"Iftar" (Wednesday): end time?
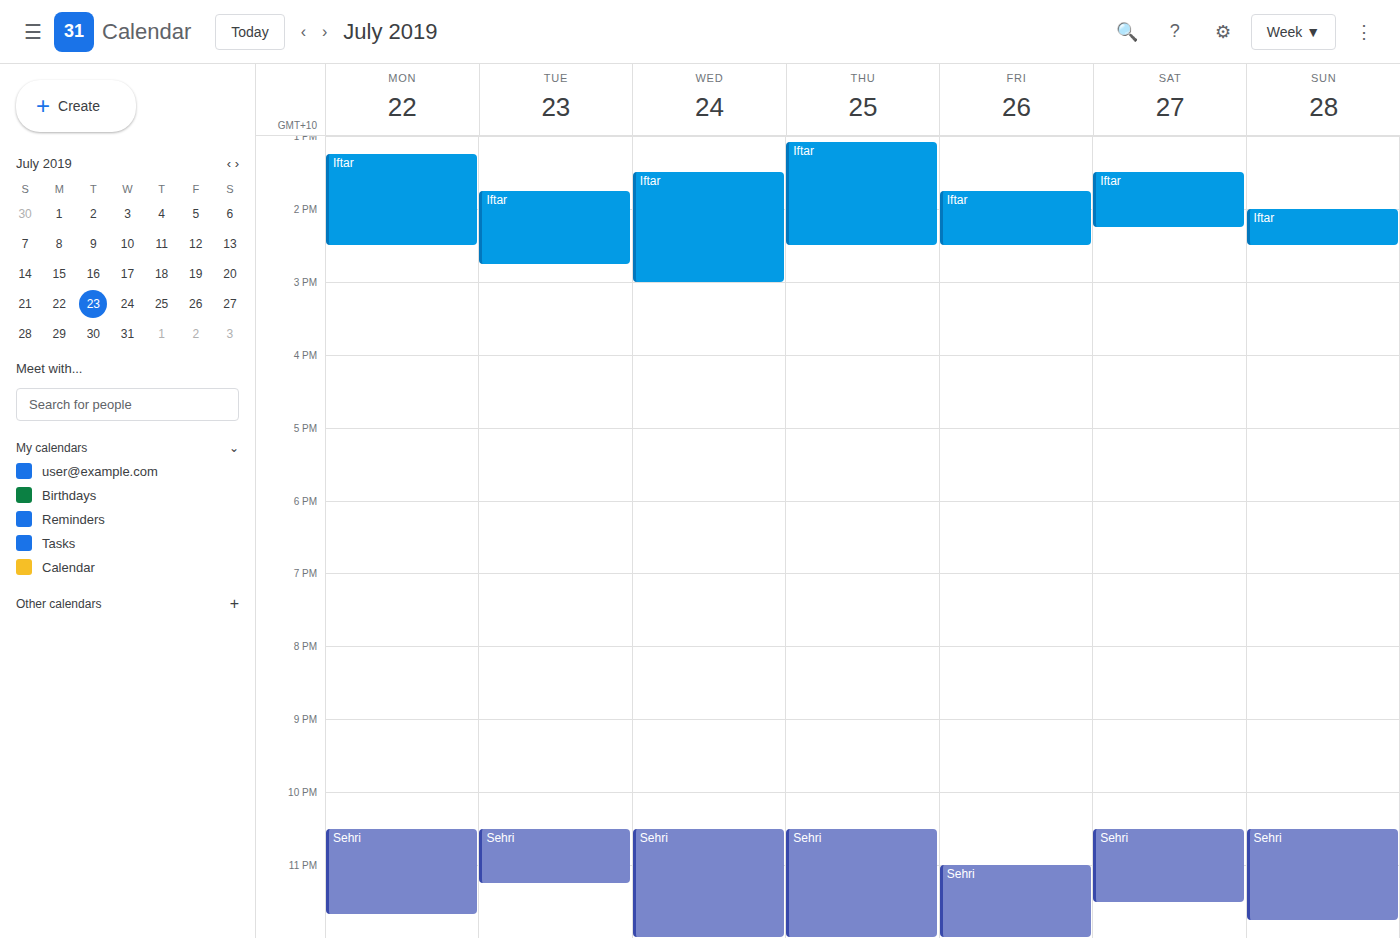
3:00 PM